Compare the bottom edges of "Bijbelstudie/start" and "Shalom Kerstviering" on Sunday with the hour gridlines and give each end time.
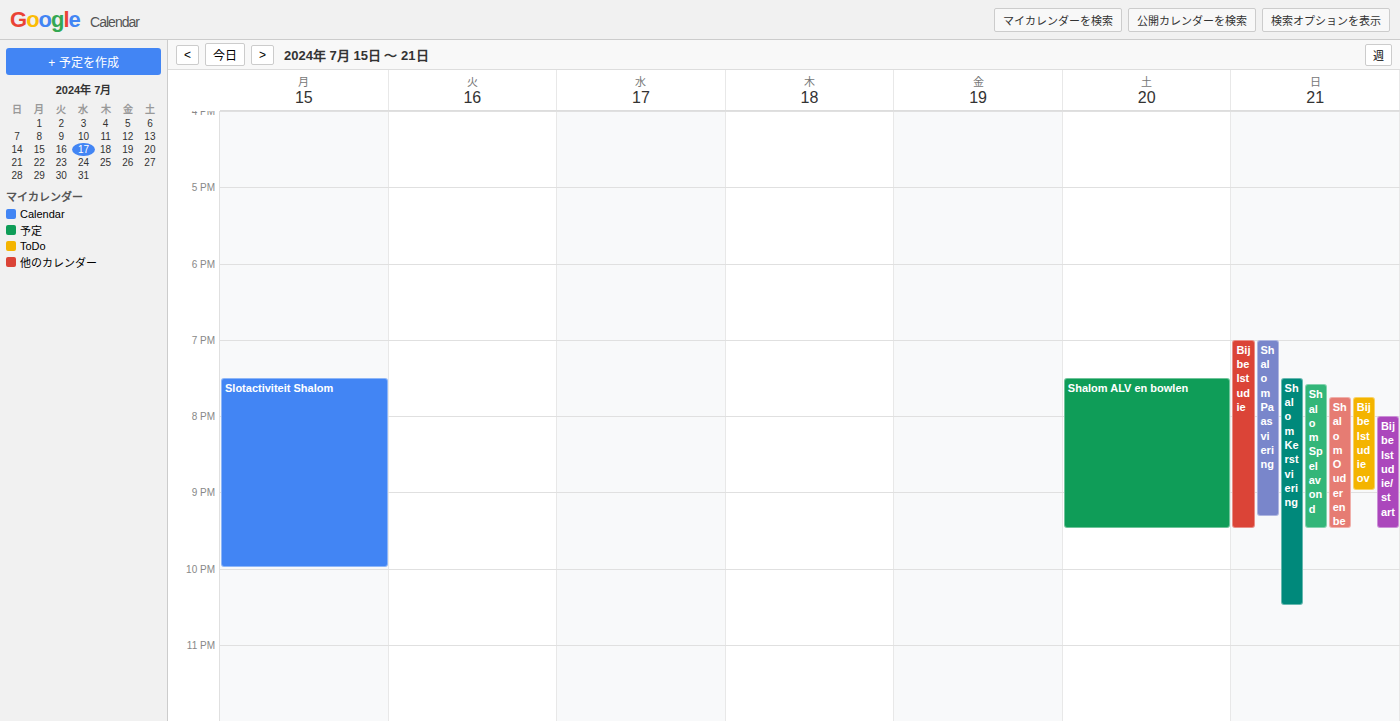
"Bijbelstudie/start": 9:30 PM, halfway between the 9 PM and 10 PM lines. "Shalom Kerstviering": 10:30 PM, halfway between the 10 PM and 11 PM lines.